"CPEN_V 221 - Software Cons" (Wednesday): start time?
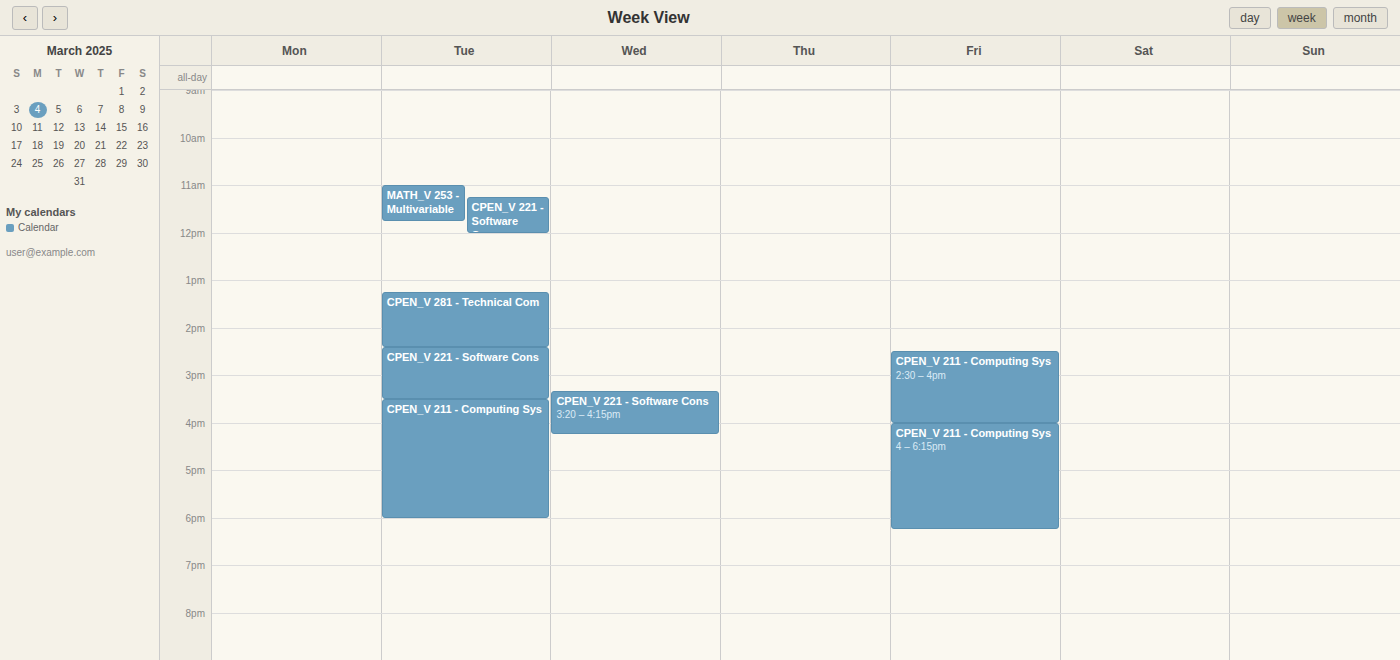
15:20